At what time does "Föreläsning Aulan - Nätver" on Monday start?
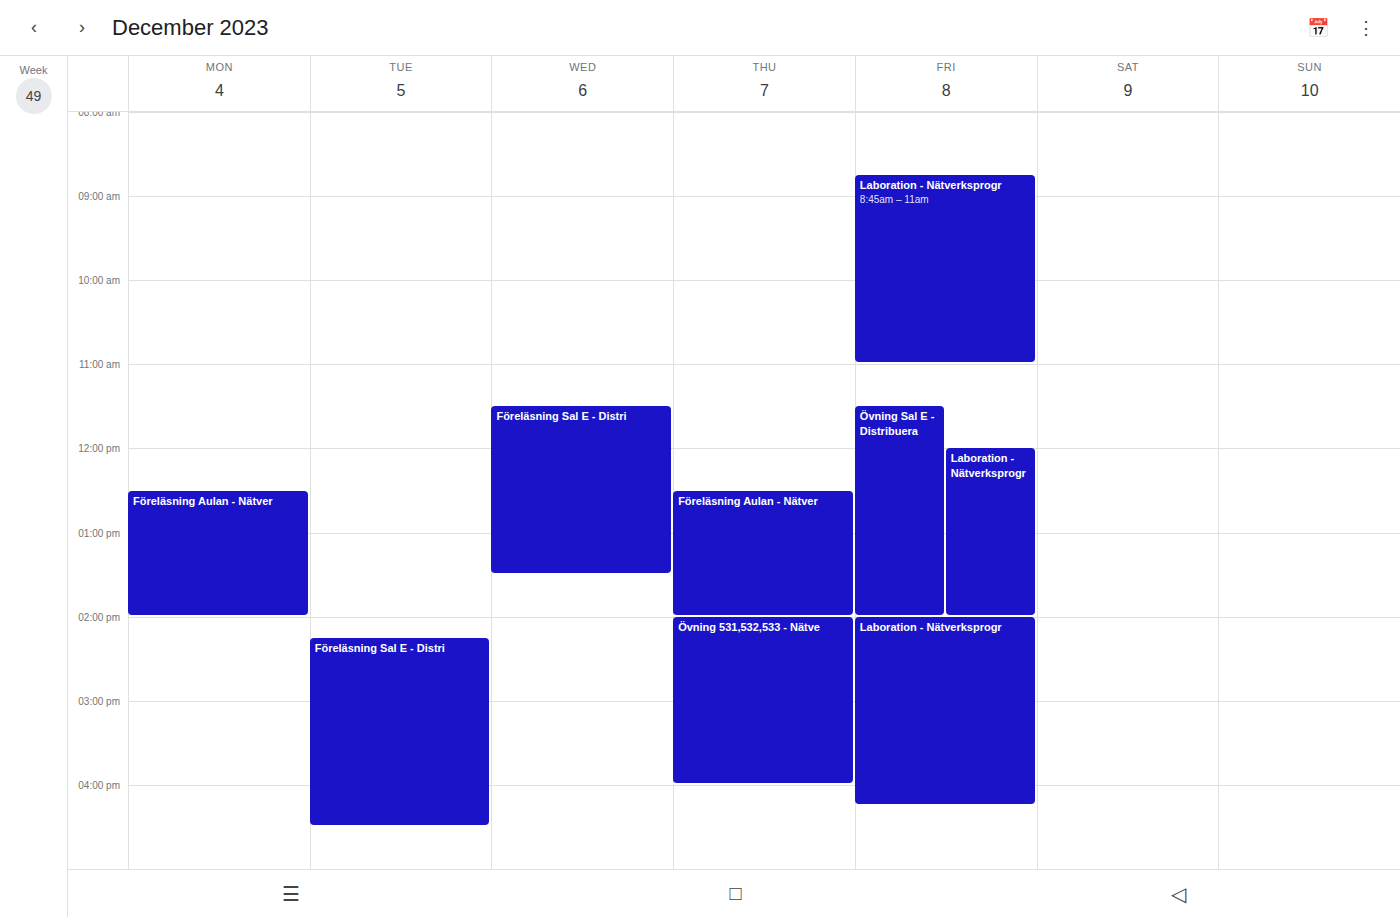
12:30 PM